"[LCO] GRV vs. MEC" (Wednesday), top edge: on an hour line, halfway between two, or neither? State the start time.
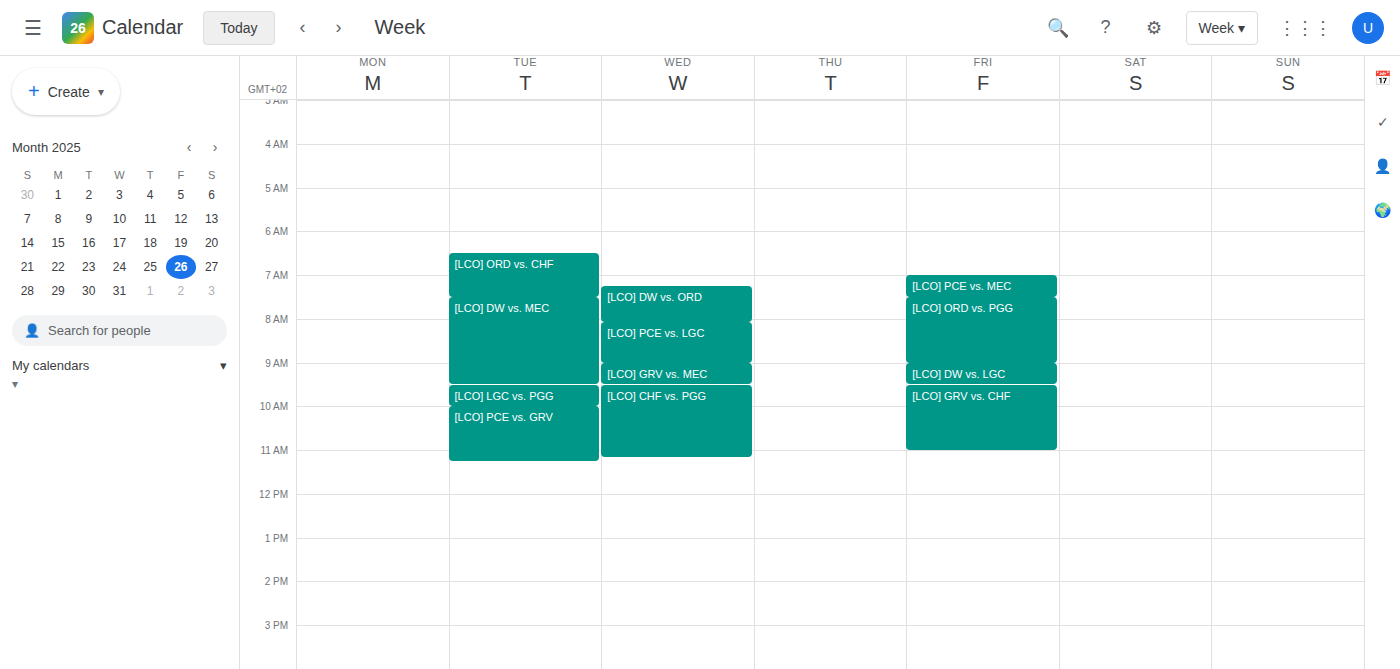
9:00 AM -- exactly on the 9 AM line.